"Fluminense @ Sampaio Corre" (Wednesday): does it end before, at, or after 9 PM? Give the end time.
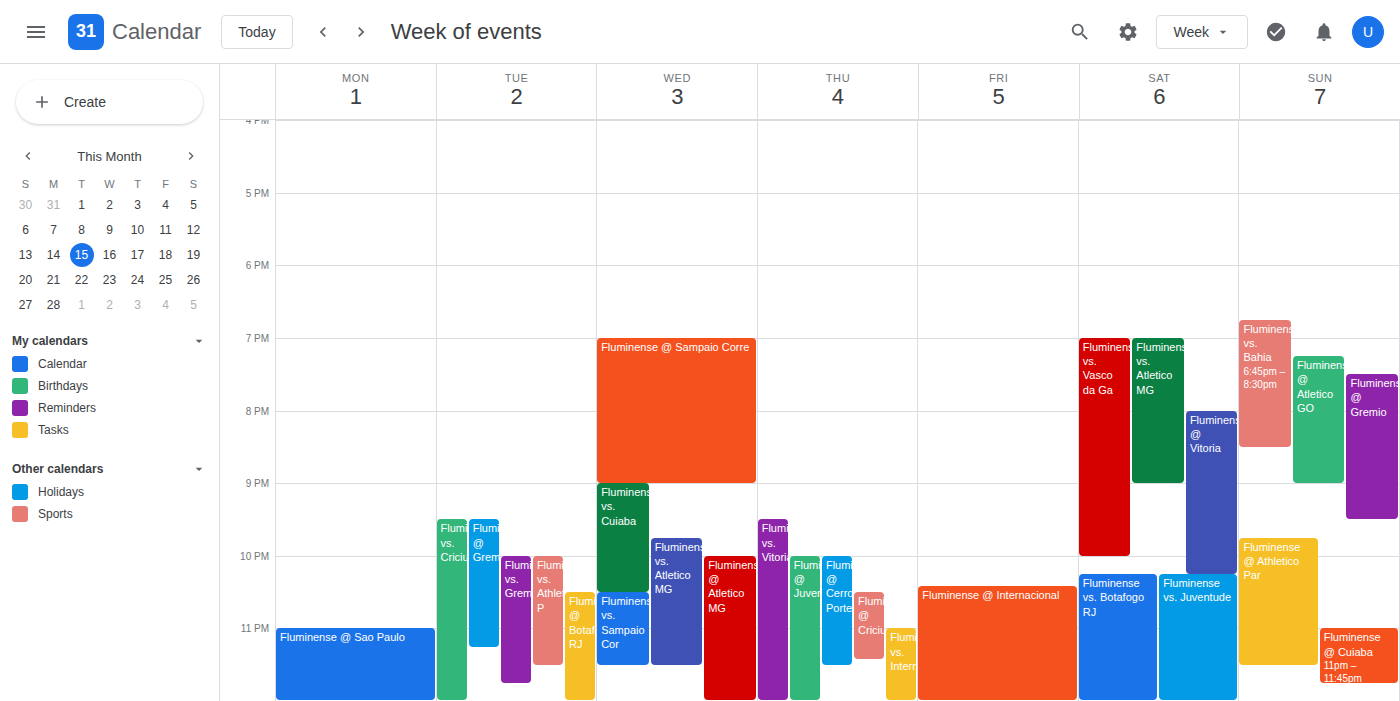
9:00 PM -- exactly at 9 PM, on the 9 PM line.